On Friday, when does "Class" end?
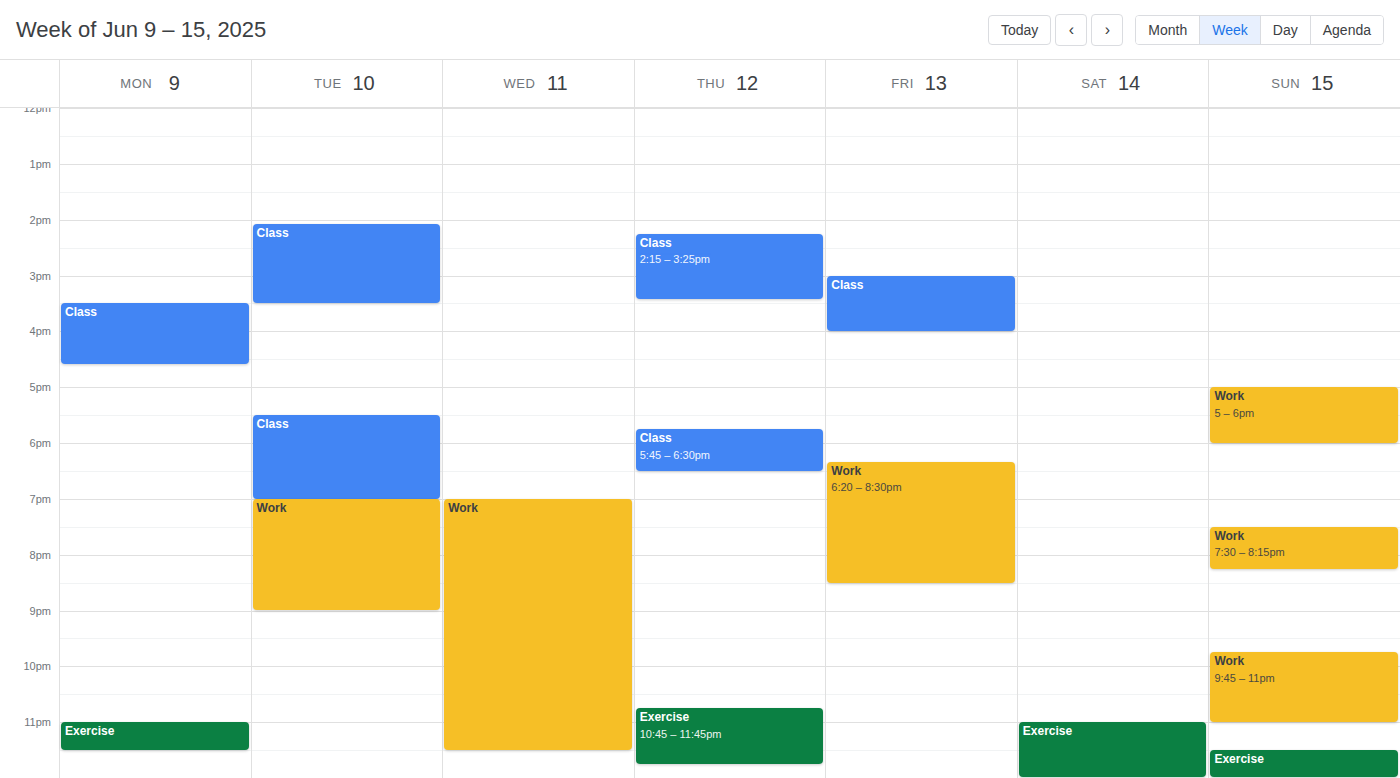
4:00 PM